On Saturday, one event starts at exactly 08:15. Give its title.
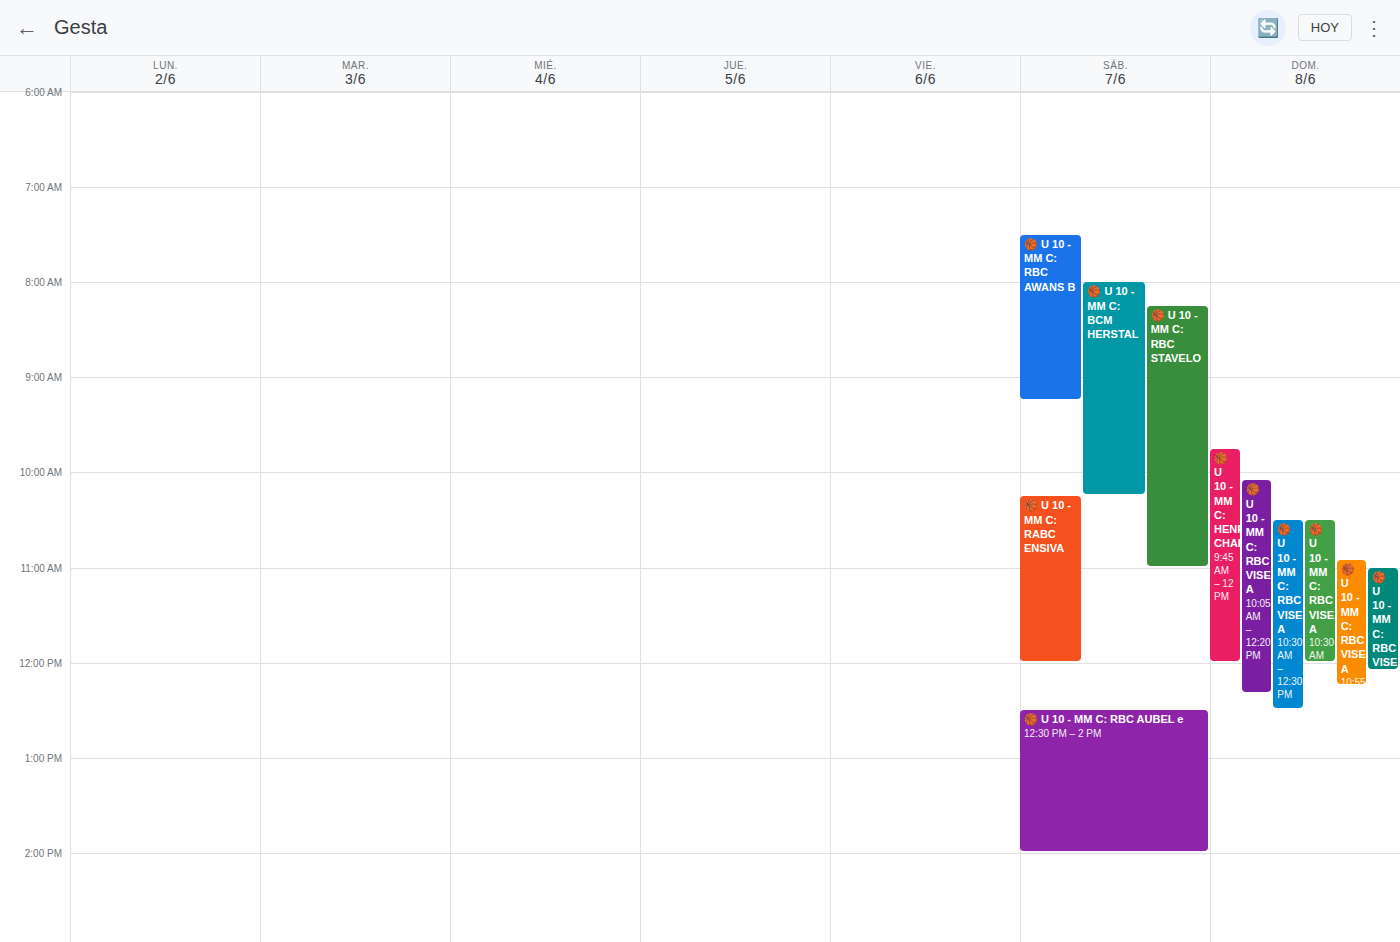
"🏀 U 10 - MM C: RBC STAVELO"